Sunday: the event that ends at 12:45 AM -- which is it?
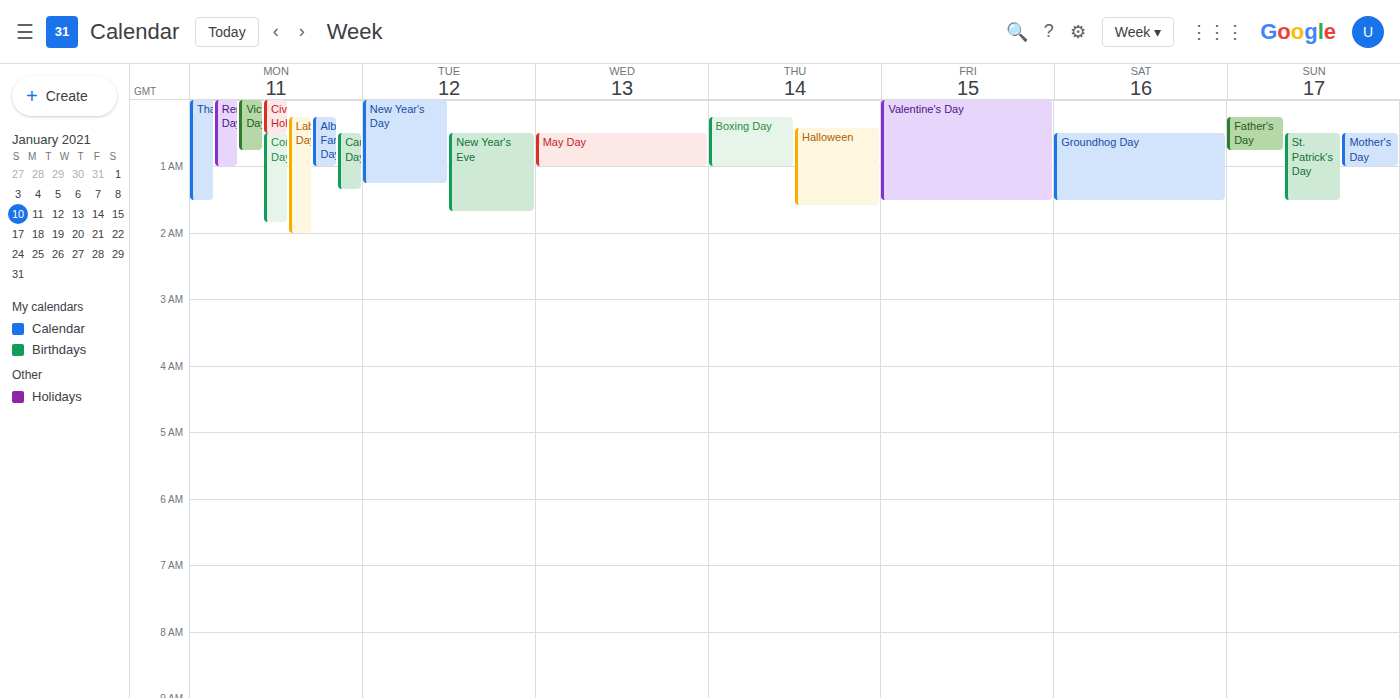
"Father's Day"